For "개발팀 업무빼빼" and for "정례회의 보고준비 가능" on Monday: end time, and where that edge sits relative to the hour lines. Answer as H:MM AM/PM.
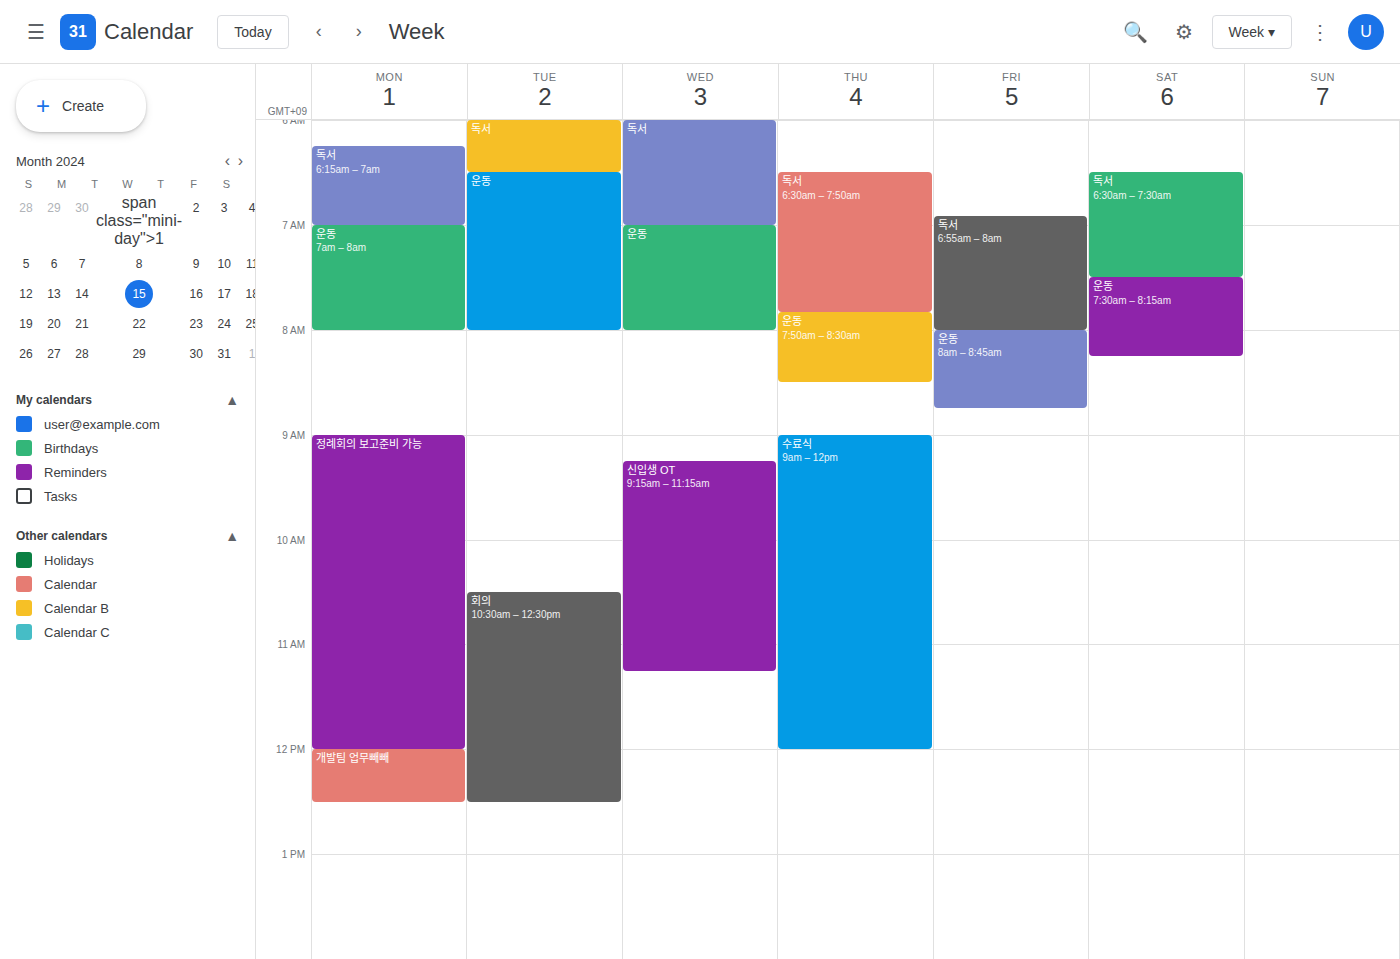
"개발팀 업무빼빼": 12:30 PM, halfway between the 12 PM and 1 PM lines. "정례회의 보고준비 가능": 12:00 PM, exactly on the 12 PM line.